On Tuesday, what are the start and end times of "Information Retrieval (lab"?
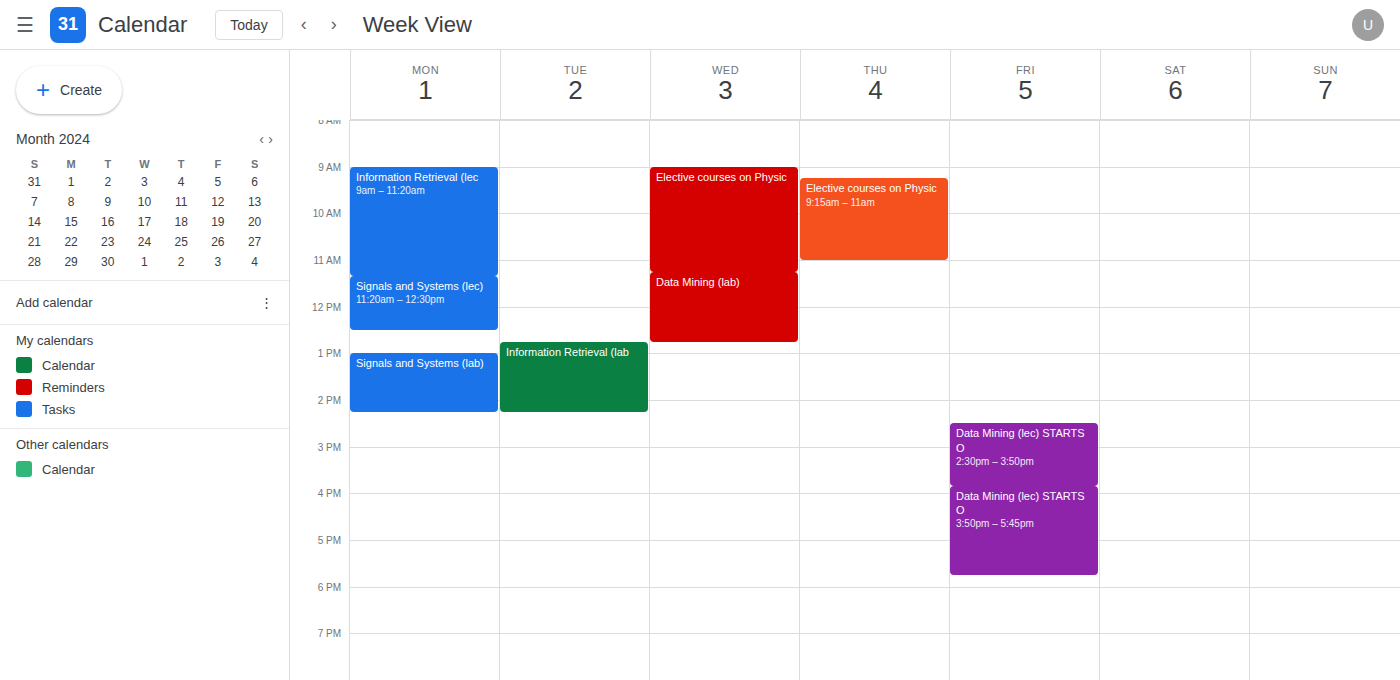
12:45 PM to 2:15 PM